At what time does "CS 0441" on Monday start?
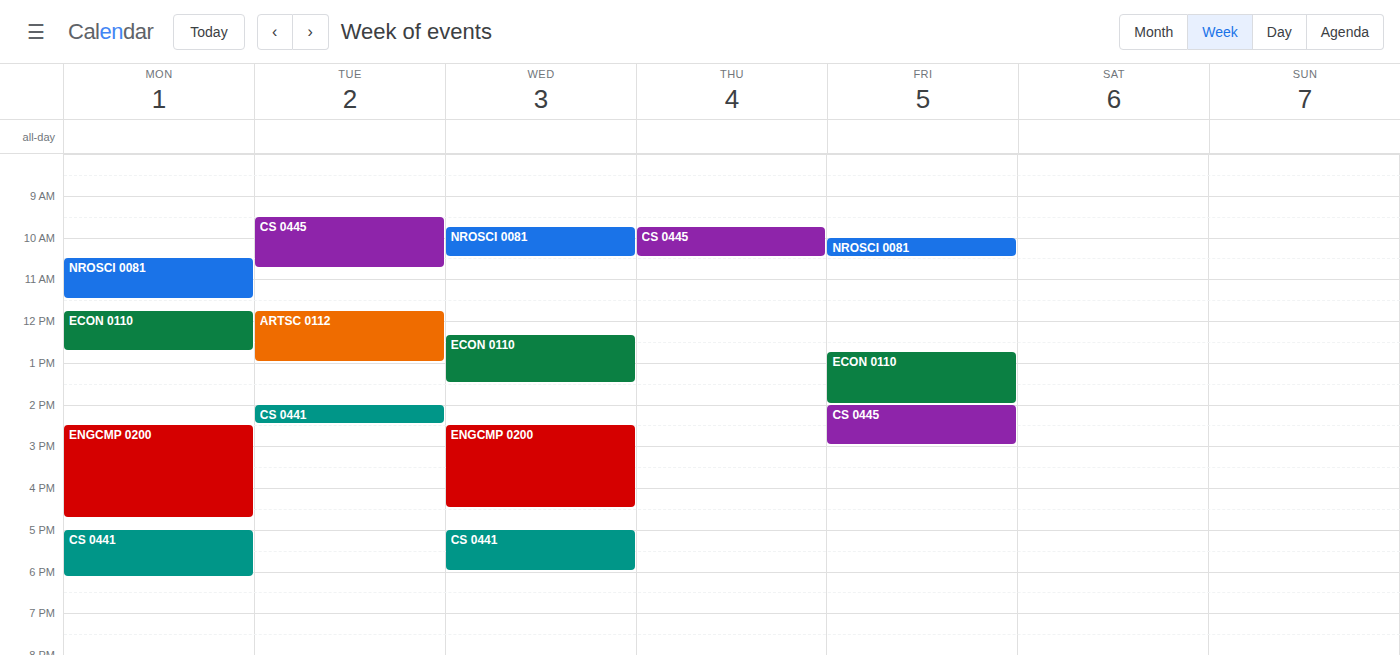
5:00 PM